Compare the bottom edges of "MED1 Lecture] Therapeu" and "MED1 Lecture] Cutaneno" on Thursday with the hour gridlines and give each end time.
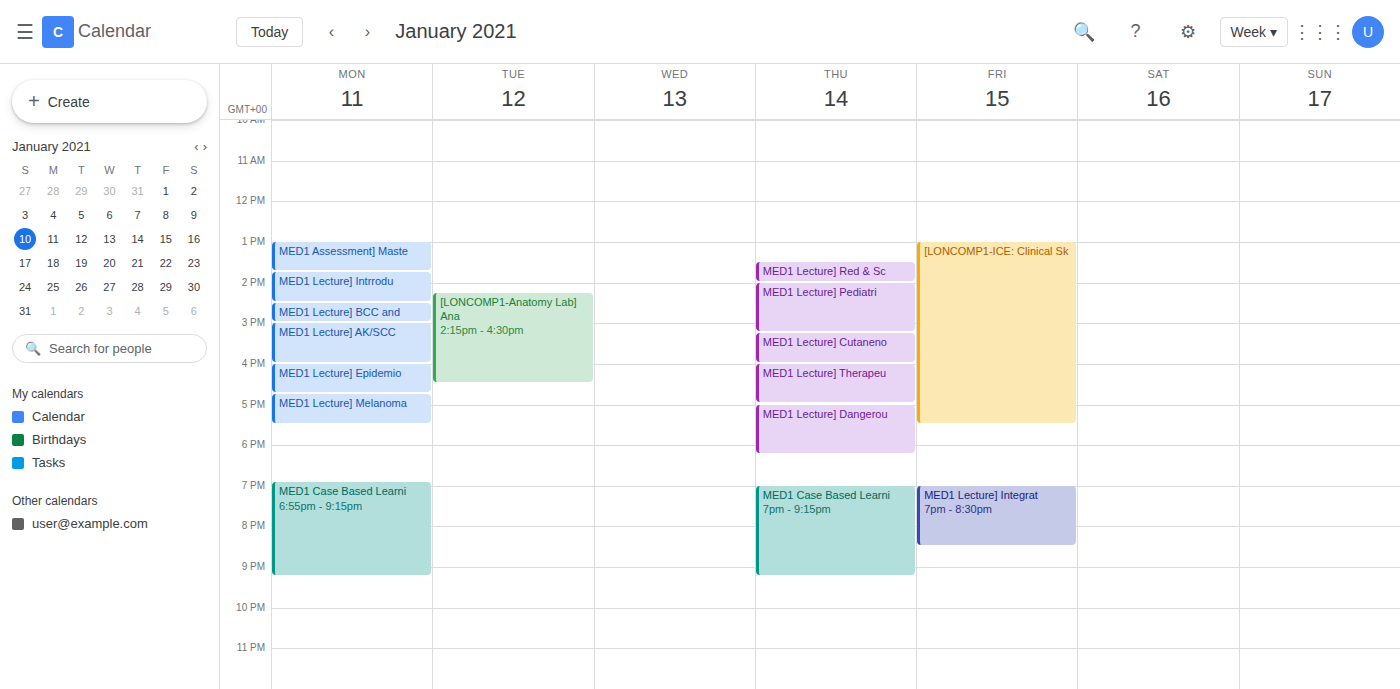
"MED1 Lecture] Therapeu": 5:00 PM, exactly on the 5 PM line. "MED1 Lecture] Cutaneno": 4:00 PM, exactly on the 4 PM line.